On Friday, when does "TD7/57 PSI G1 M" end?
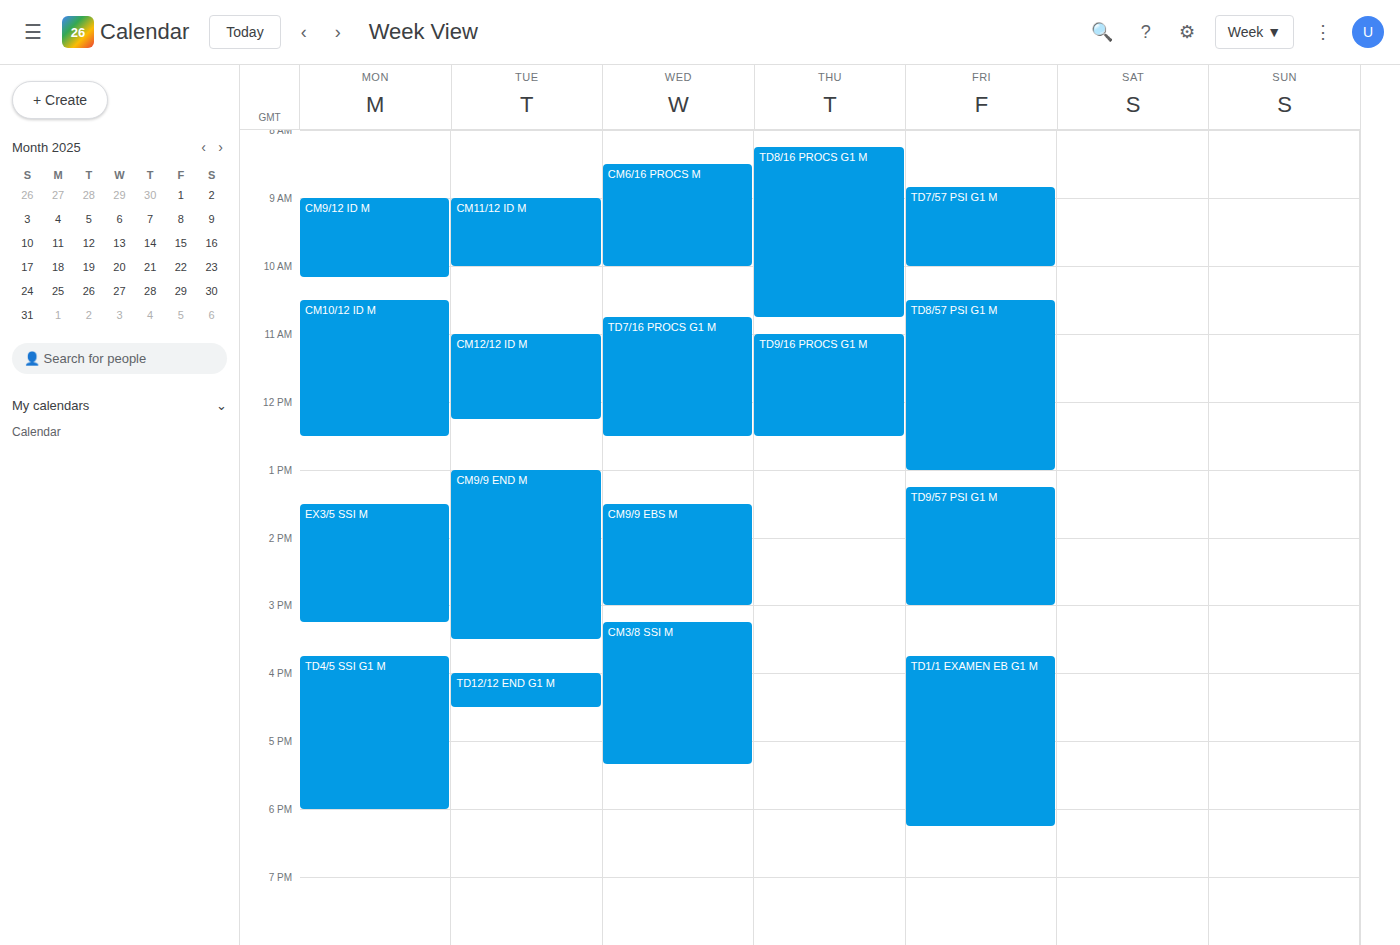
10:00